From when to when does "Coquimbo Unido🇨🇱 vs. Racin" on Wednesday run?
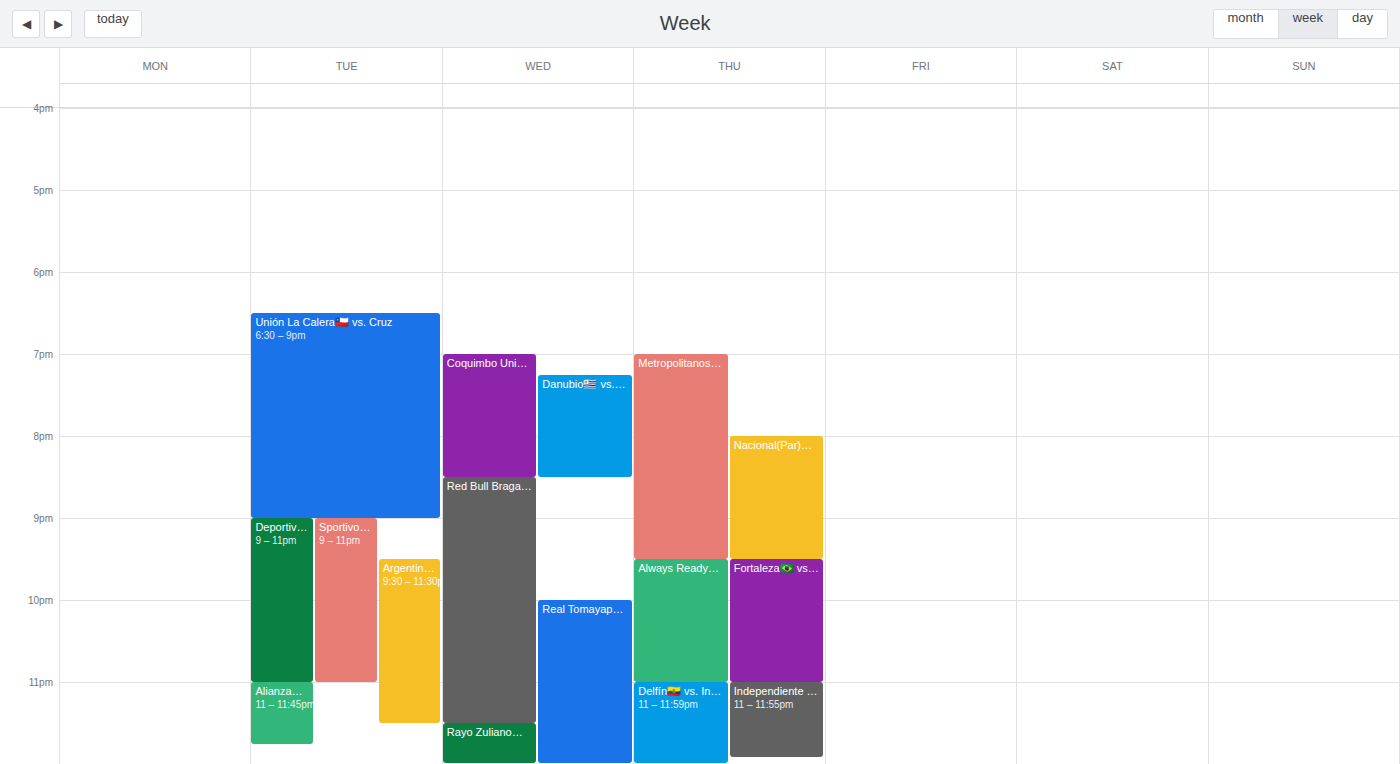
7:00 PM to 8:30 PM